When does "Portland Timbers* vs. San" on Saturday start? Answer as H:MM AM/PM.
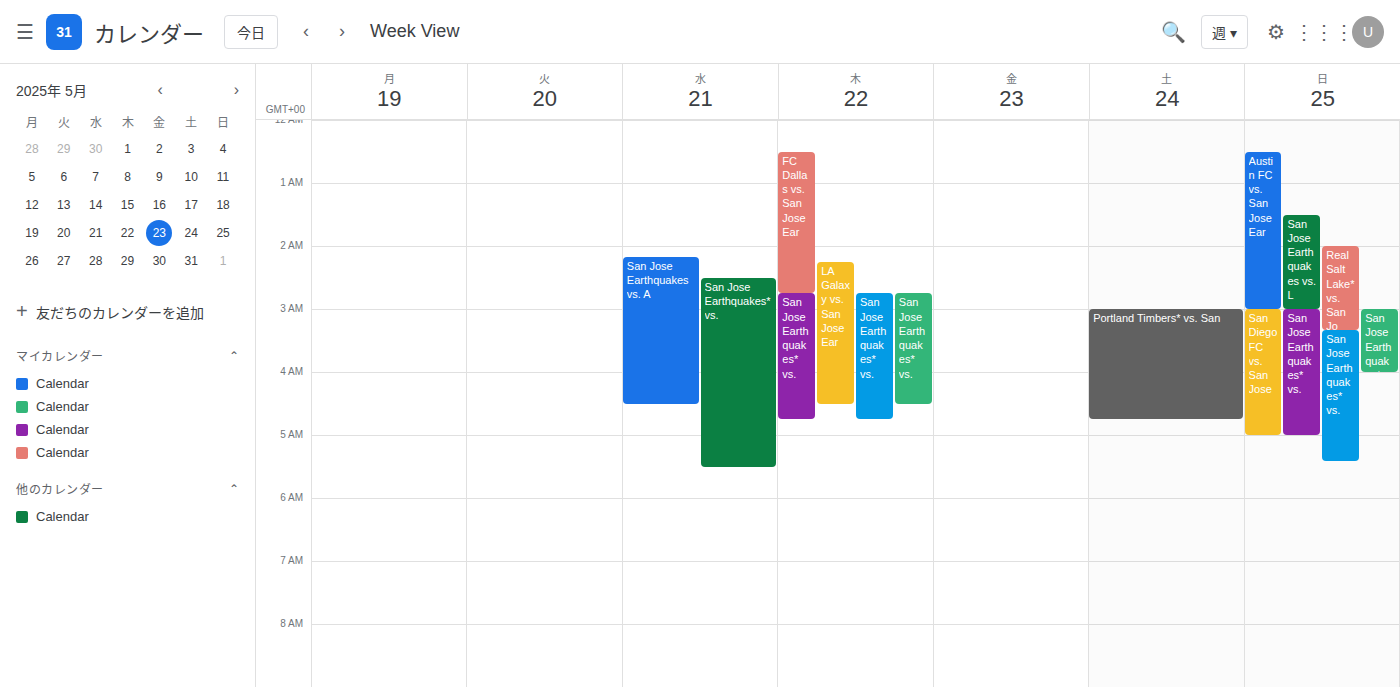
3:00 AM